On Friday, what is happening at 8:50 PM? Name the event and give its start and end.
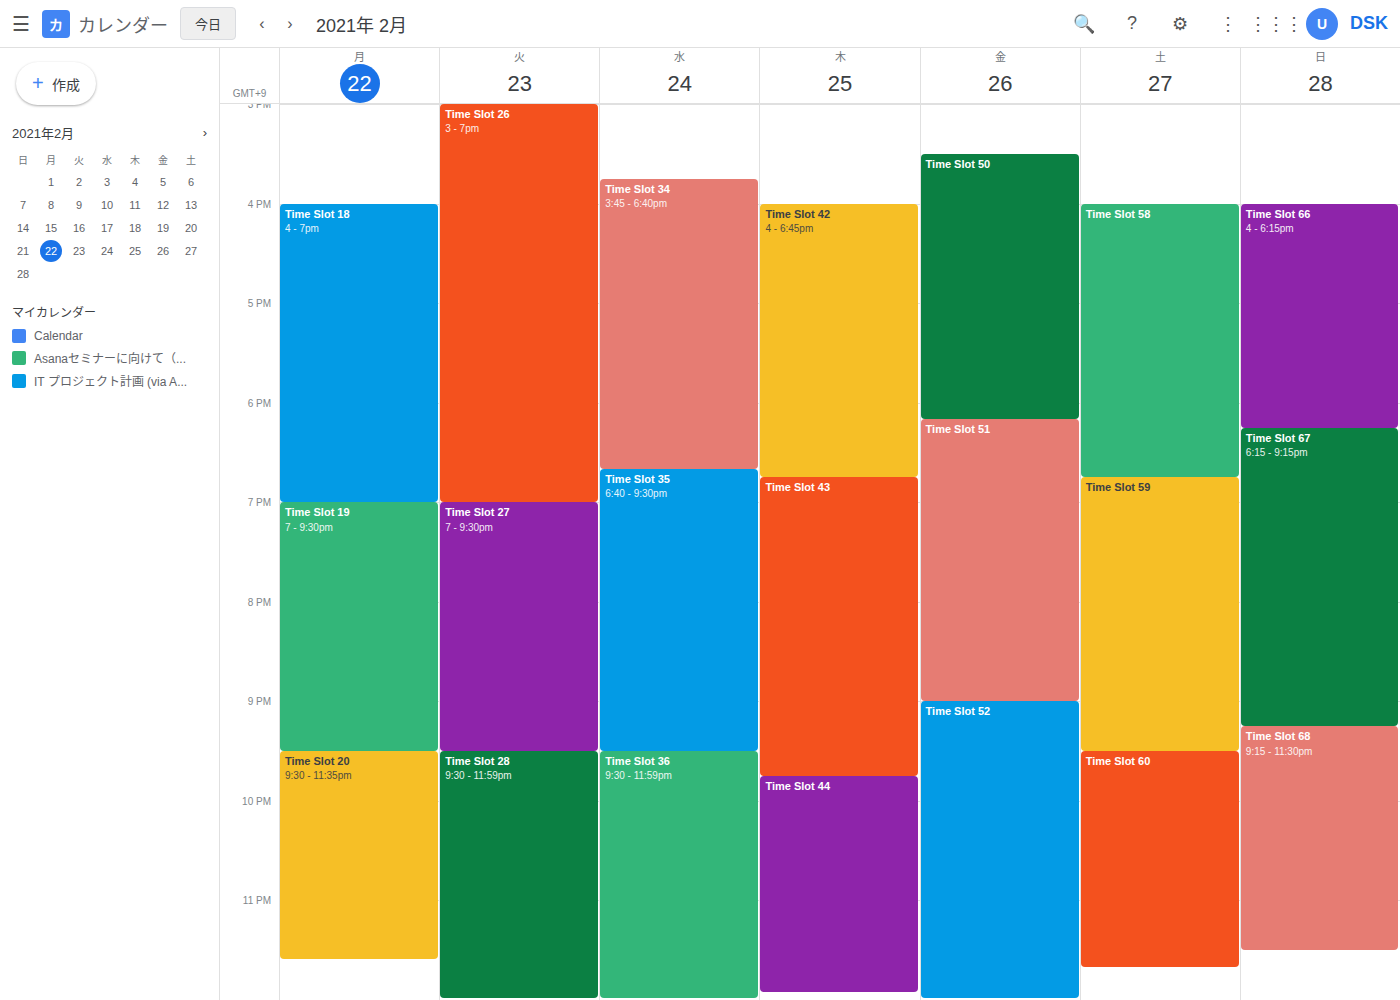
"Time Slot 51", 6:10 PM to 9:00 PM